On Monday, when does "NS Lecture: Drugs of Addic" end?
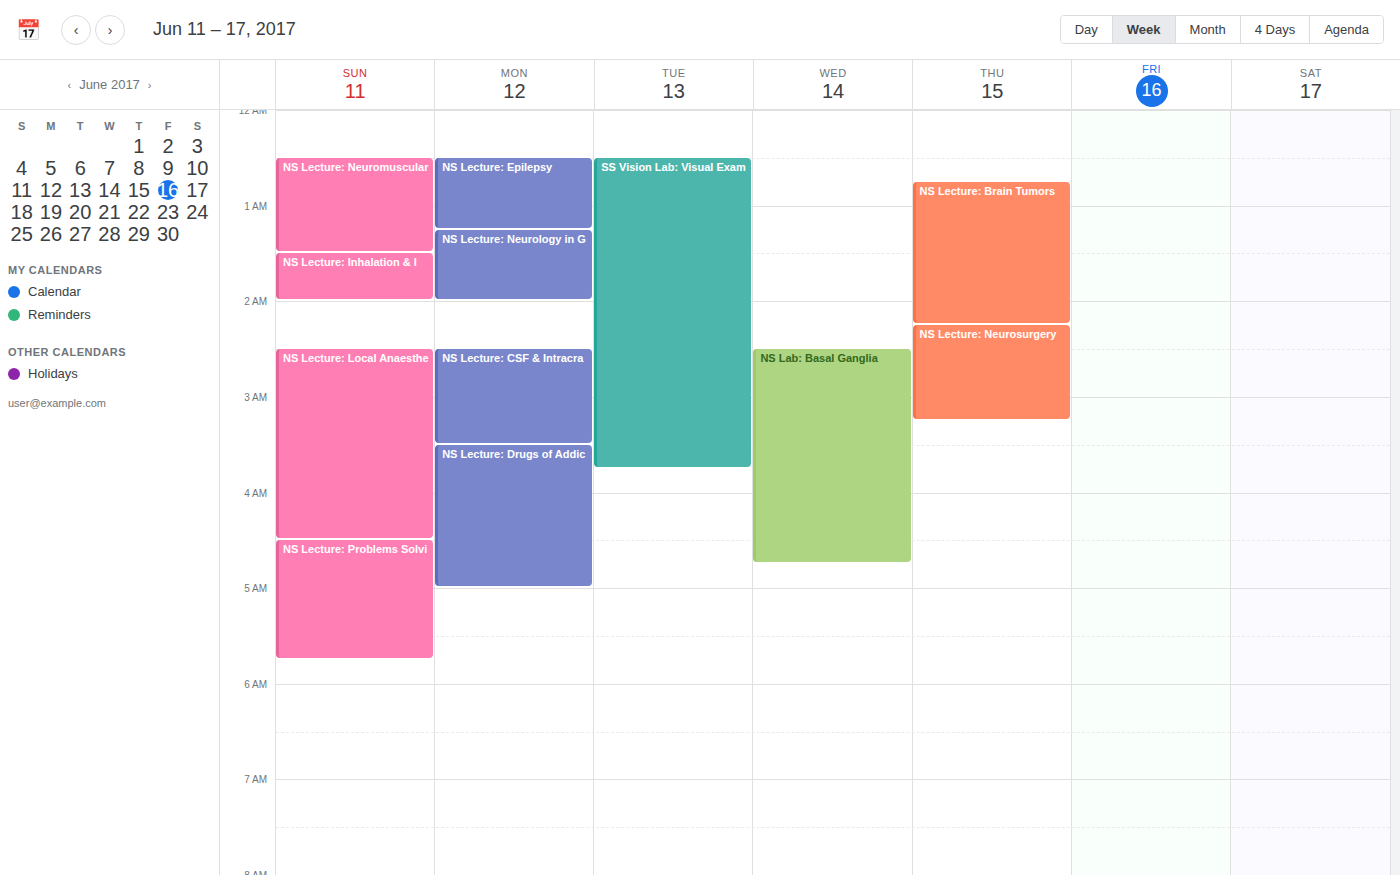
5:00 AM